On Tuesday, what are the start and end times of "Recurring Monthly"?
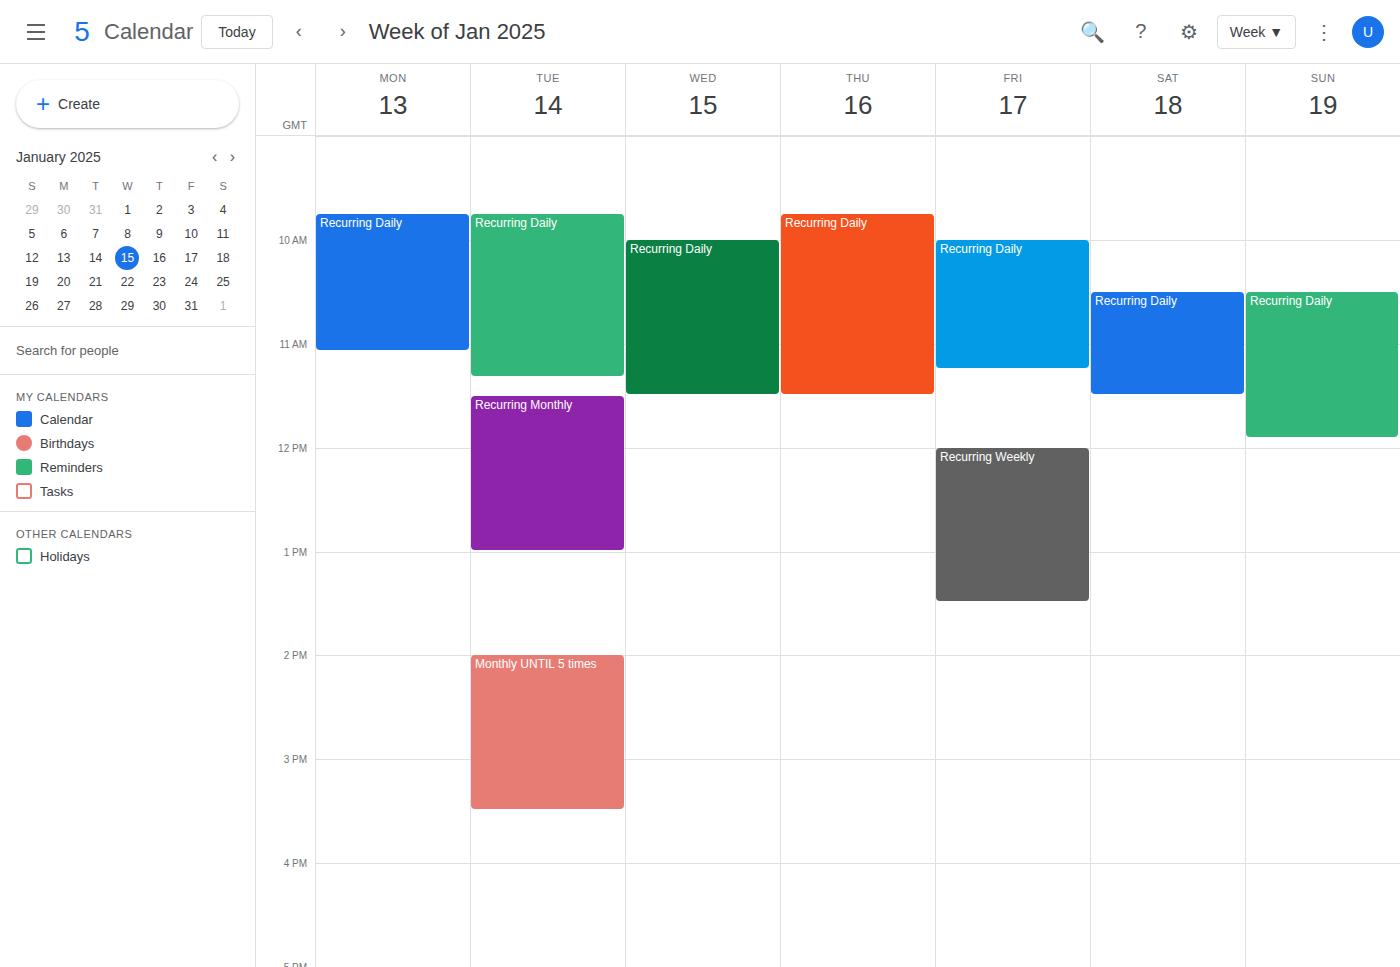
11:30 to 13:00